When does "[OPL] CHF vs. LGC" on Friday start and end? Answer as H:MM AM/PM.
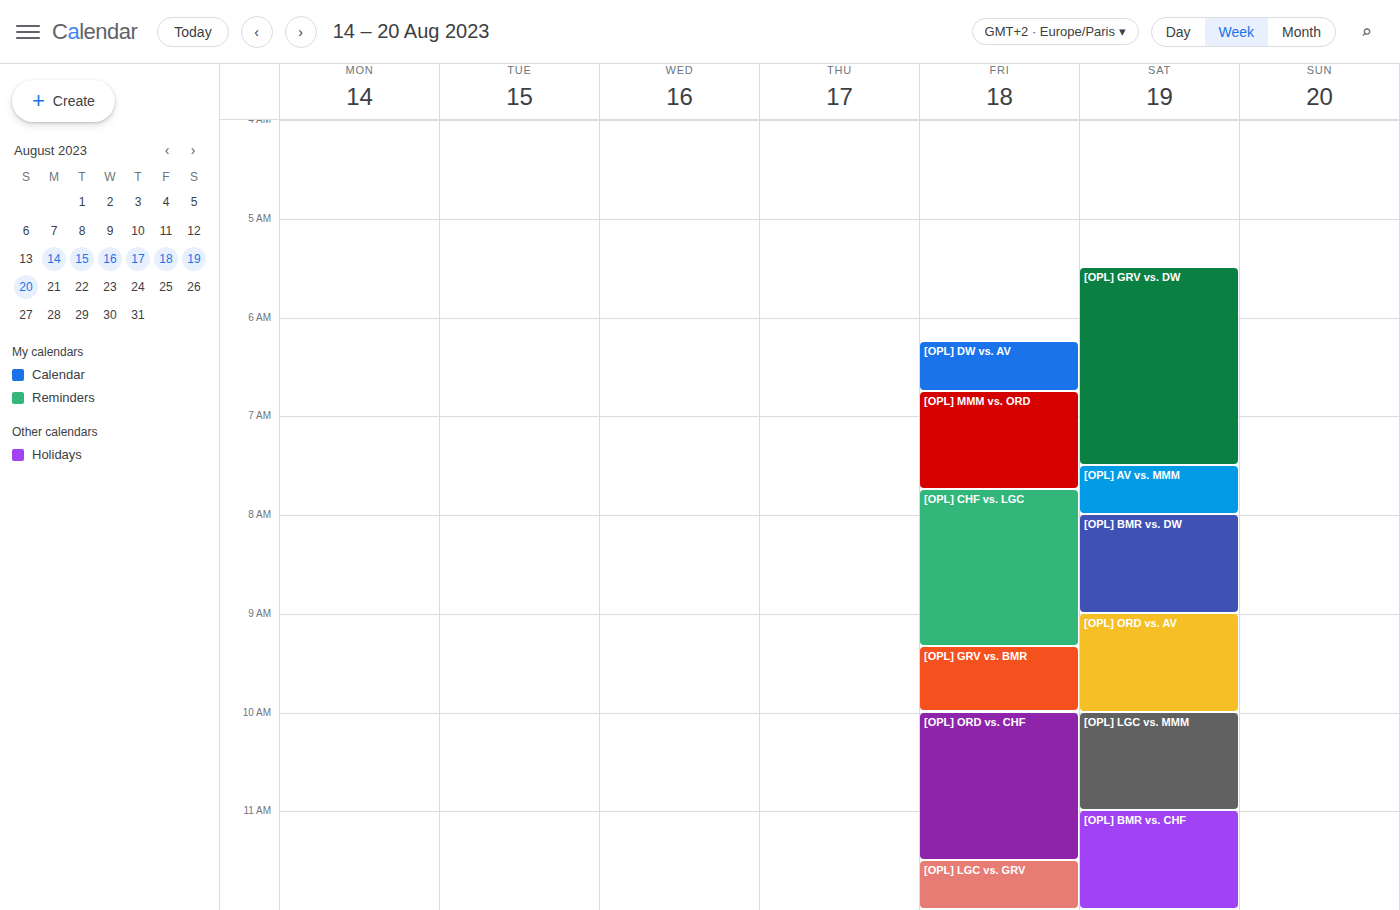
7:45 AM to 9:20 AM